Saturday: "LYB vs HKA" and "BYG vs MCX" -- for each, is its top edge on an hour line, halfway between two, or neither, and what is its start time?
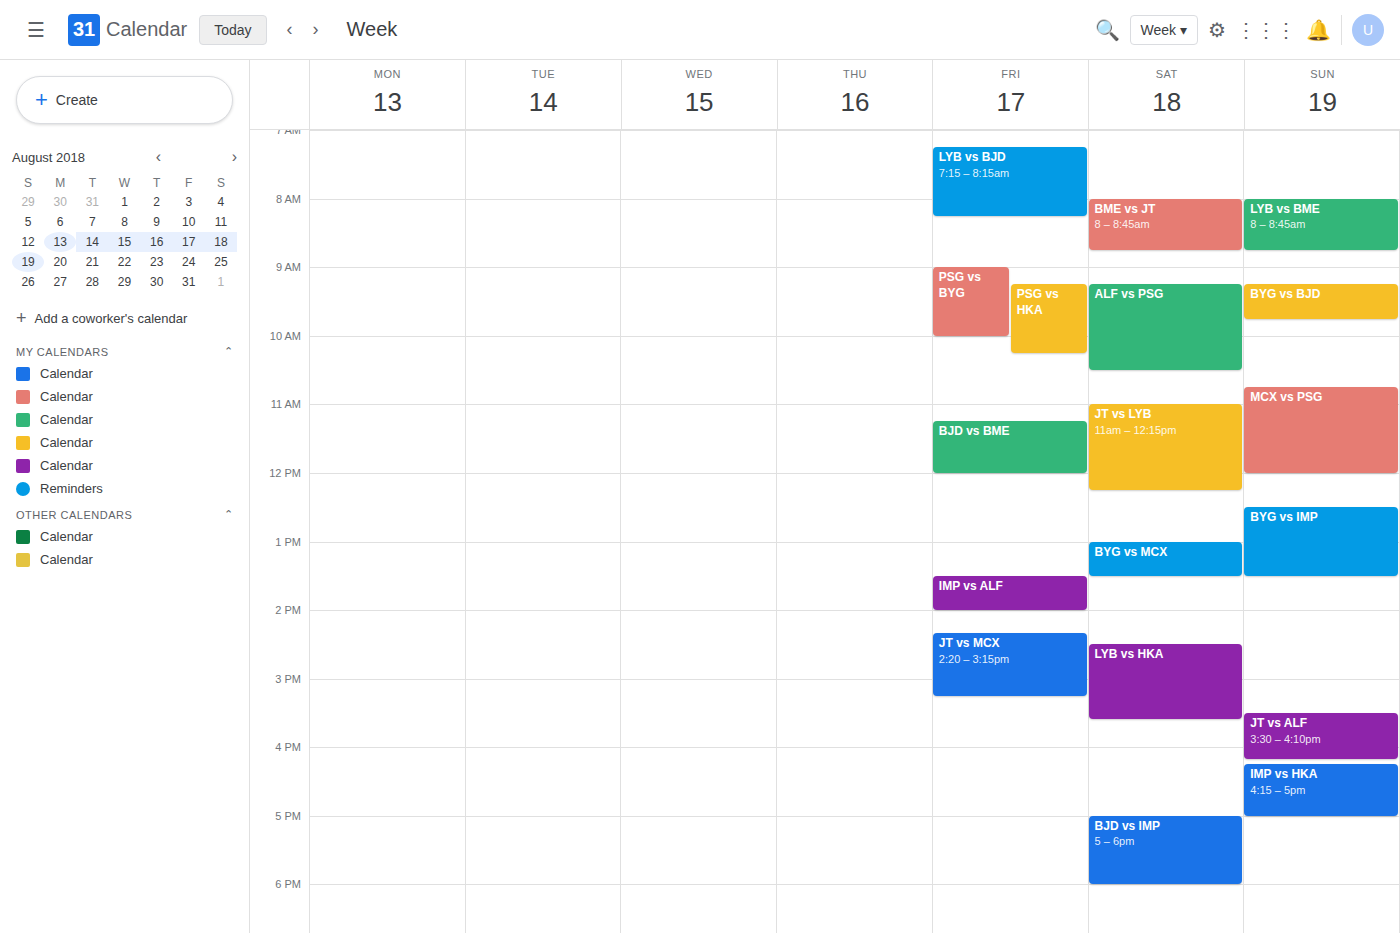
"LYB vs HKA": 2:30 PM, halfway between the 2 PM and 3 PM lines. "BYG vs MCX": 1:00 PM, exactly on the 1 PM line.